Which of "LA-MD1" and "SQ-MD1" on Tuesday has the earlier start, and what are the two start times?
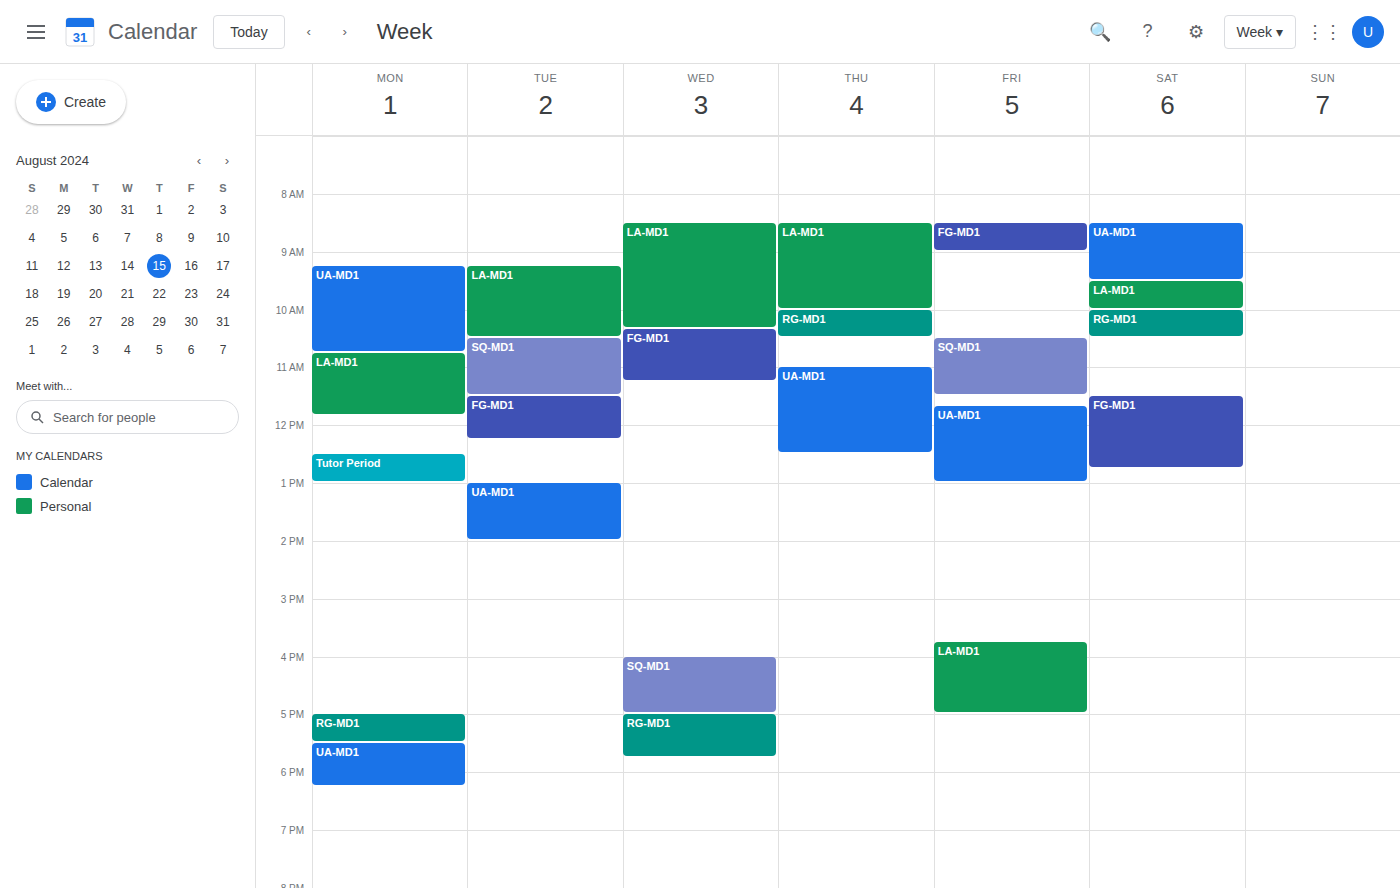
"LA-MD1" 09:15; "SQ-MD1" 10:30.